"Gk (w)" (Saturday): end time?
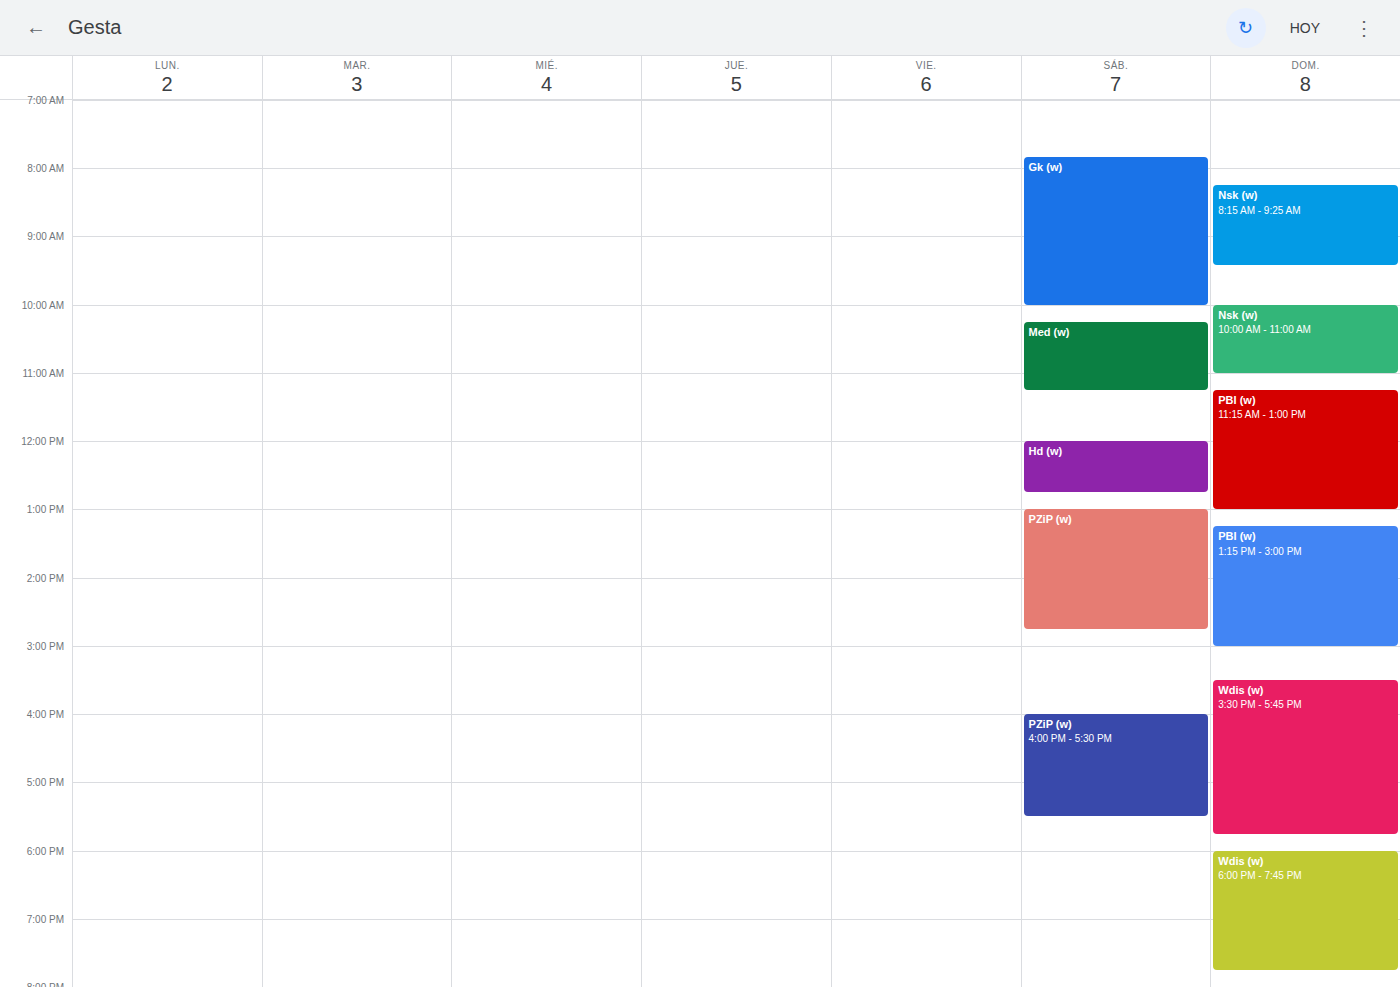
10:00 AM